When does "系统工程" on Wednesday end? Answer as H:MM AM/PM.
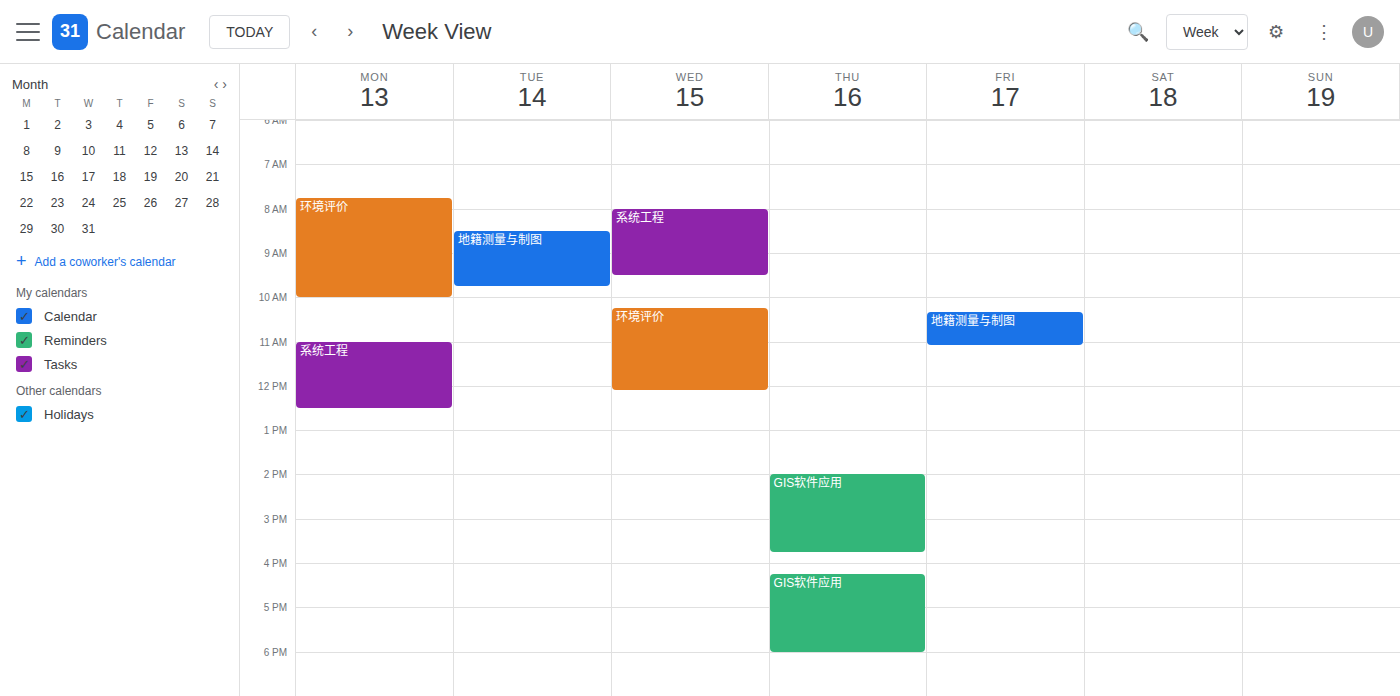
9:30 AM